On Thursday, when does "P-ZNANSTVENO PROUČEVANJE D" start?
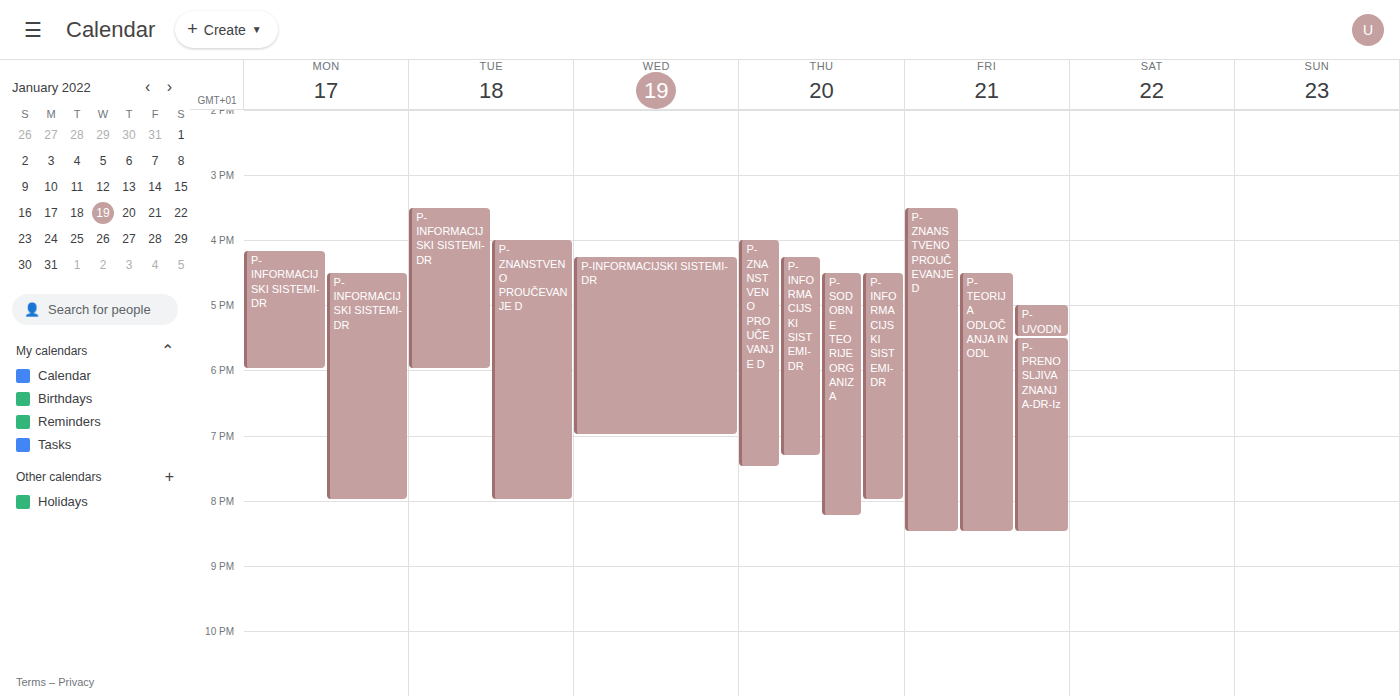
4:00 PM